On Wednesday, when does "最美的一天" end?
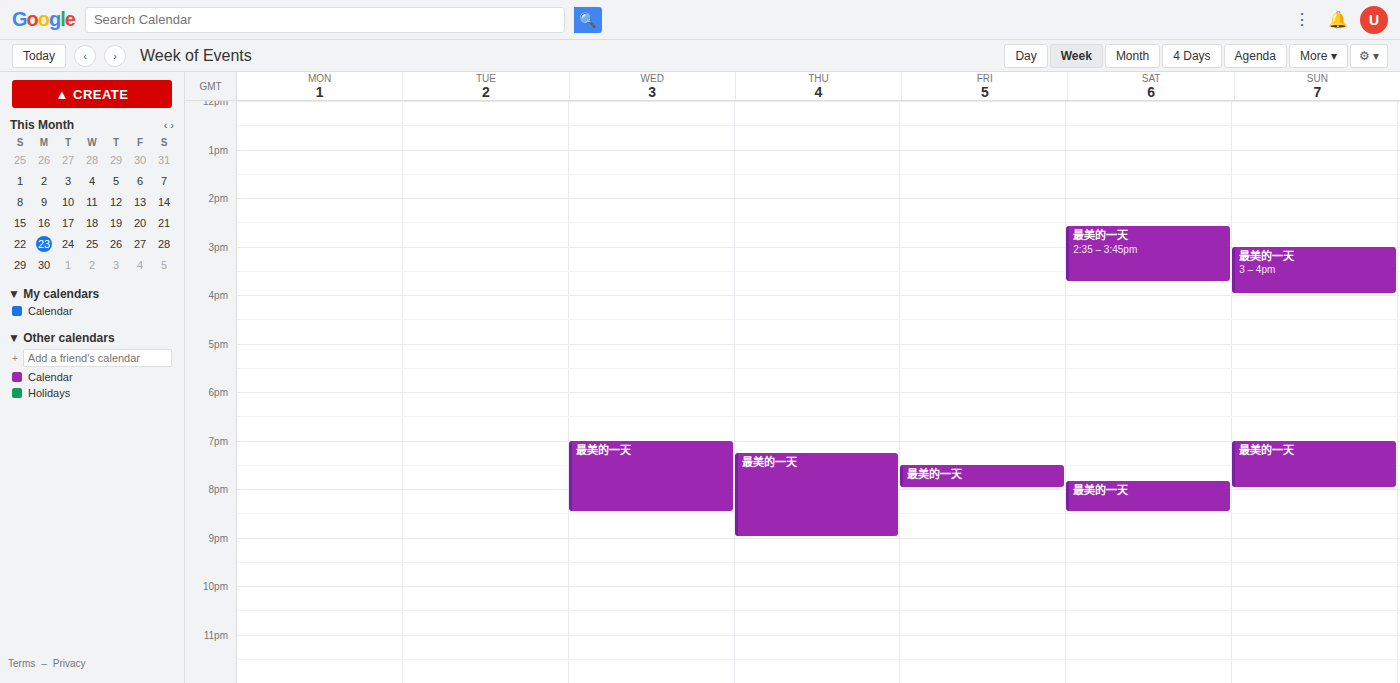
20:30